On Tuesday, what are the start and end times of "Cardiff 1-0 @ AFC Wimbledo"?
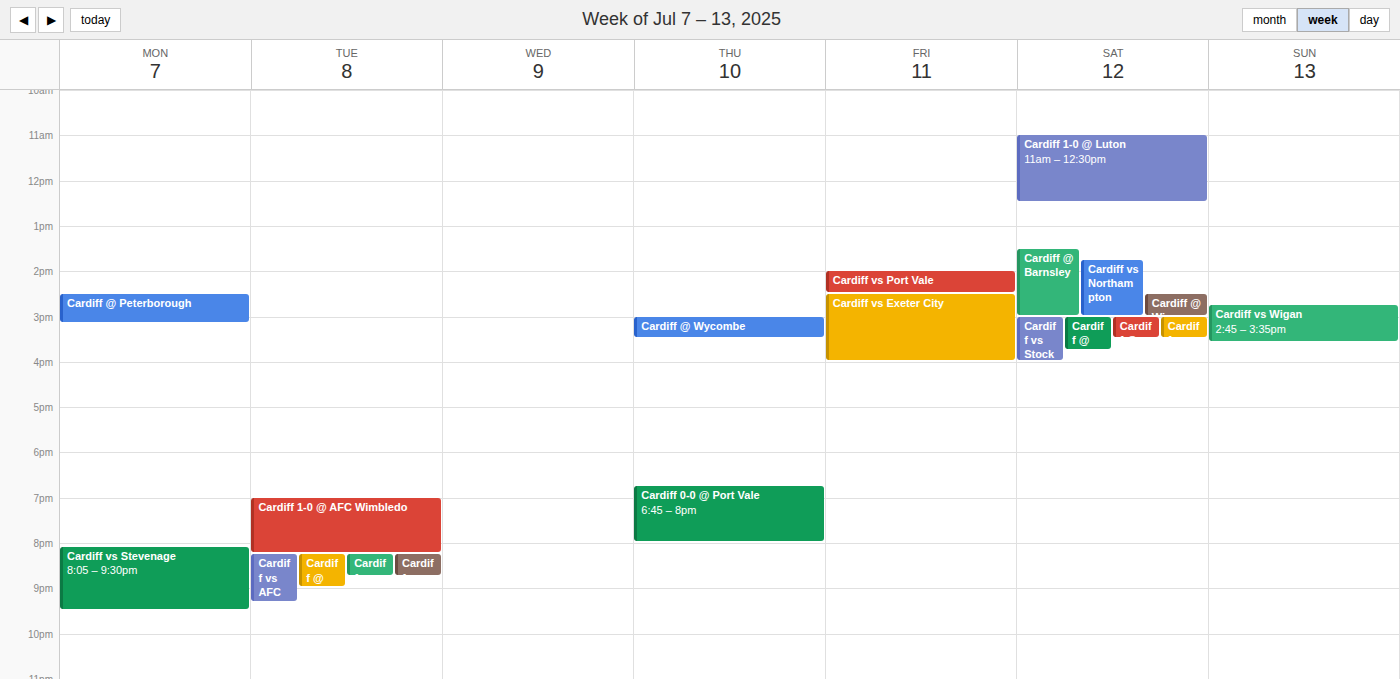
7:00 PM to 8:15 PM